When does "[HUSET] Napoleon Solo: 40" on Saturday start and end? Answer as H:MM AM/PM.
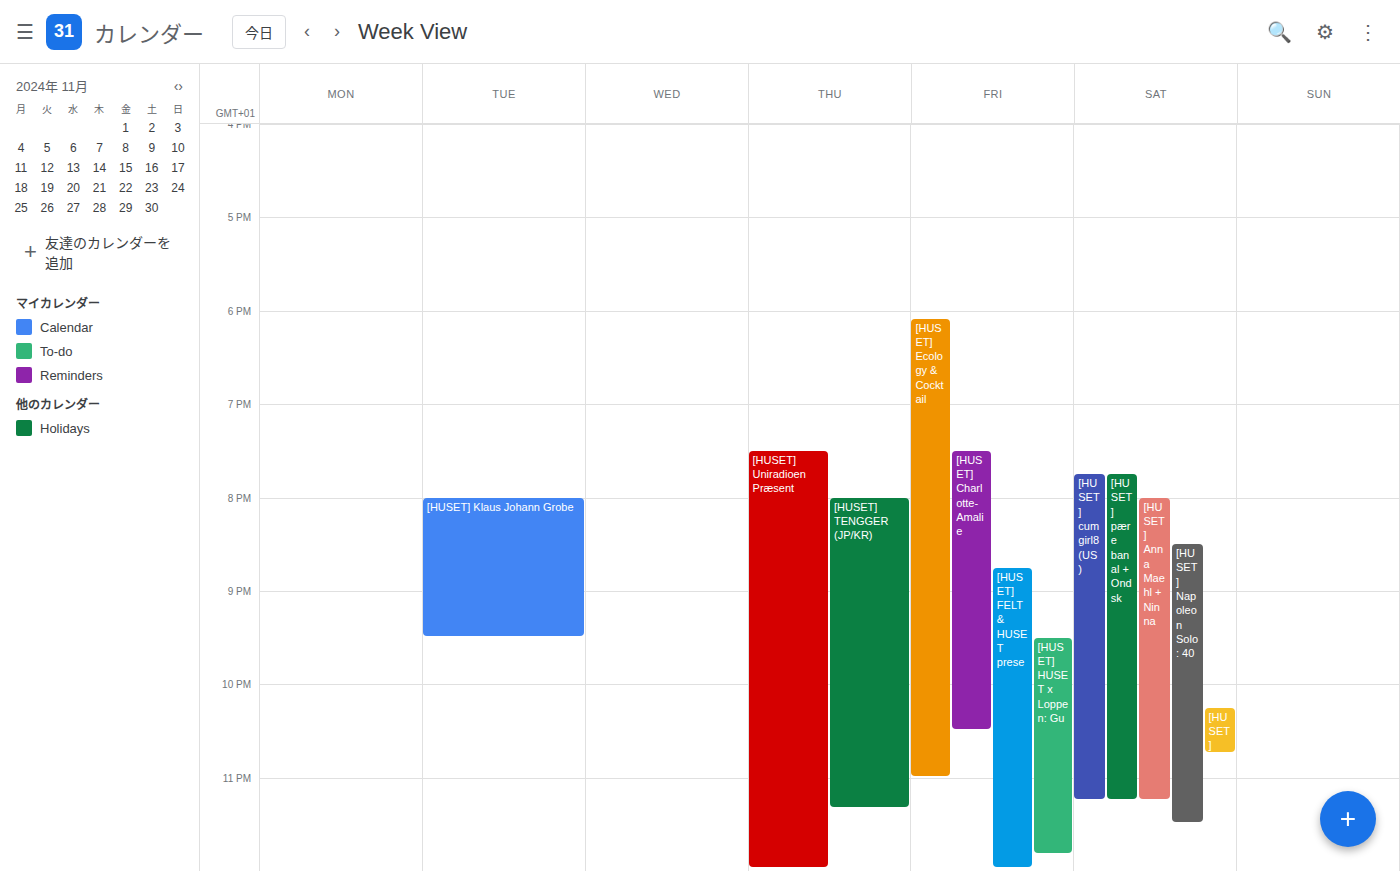
8:30 PM to 11:30 PM